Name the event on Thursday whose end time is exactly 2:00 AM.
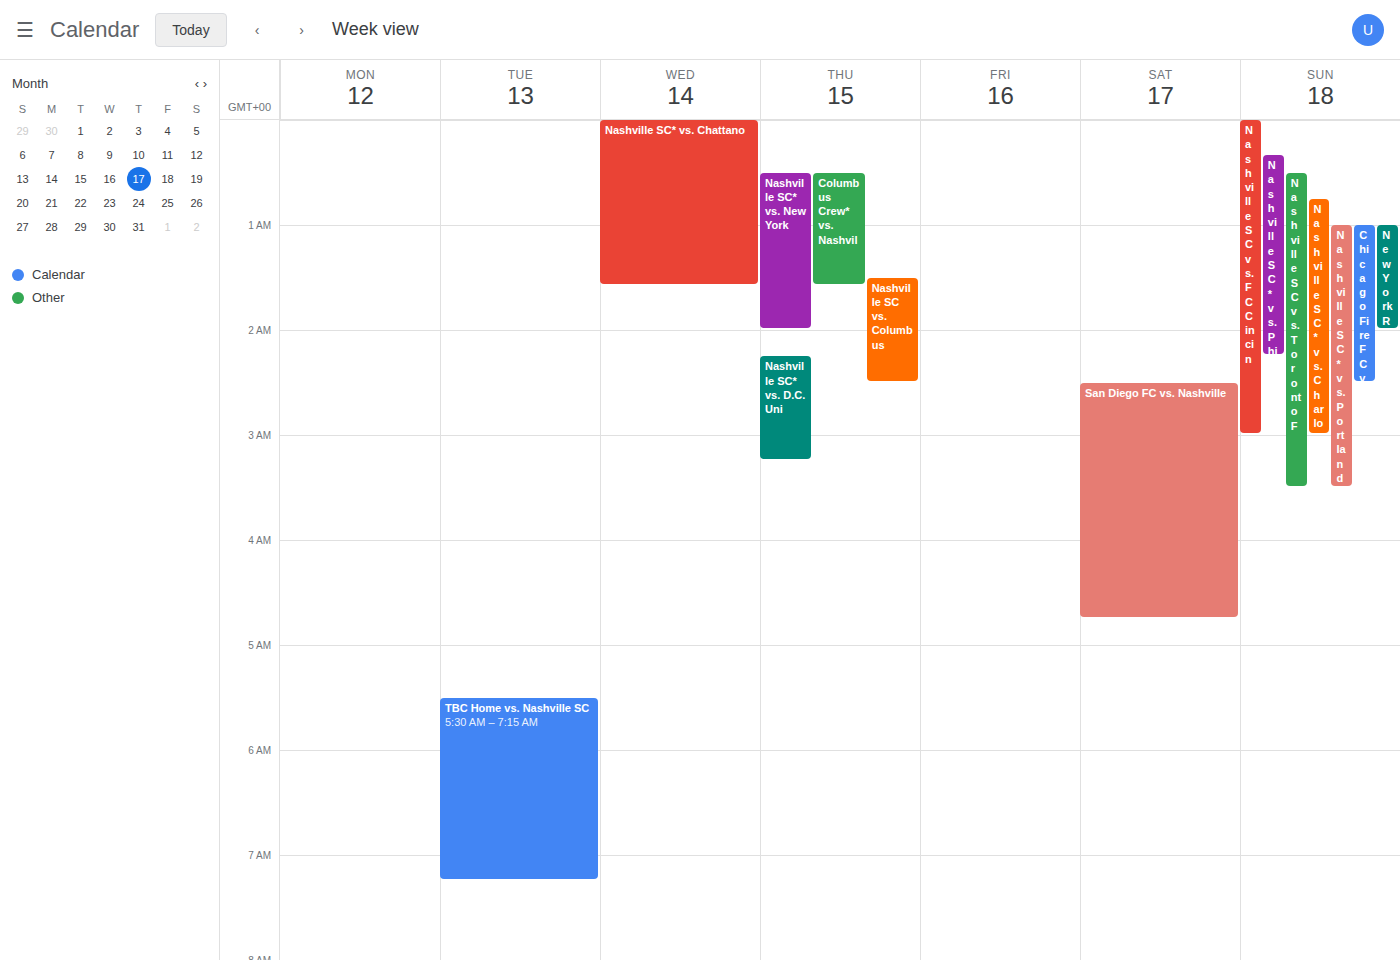
"Nashville SC* vs. New York"